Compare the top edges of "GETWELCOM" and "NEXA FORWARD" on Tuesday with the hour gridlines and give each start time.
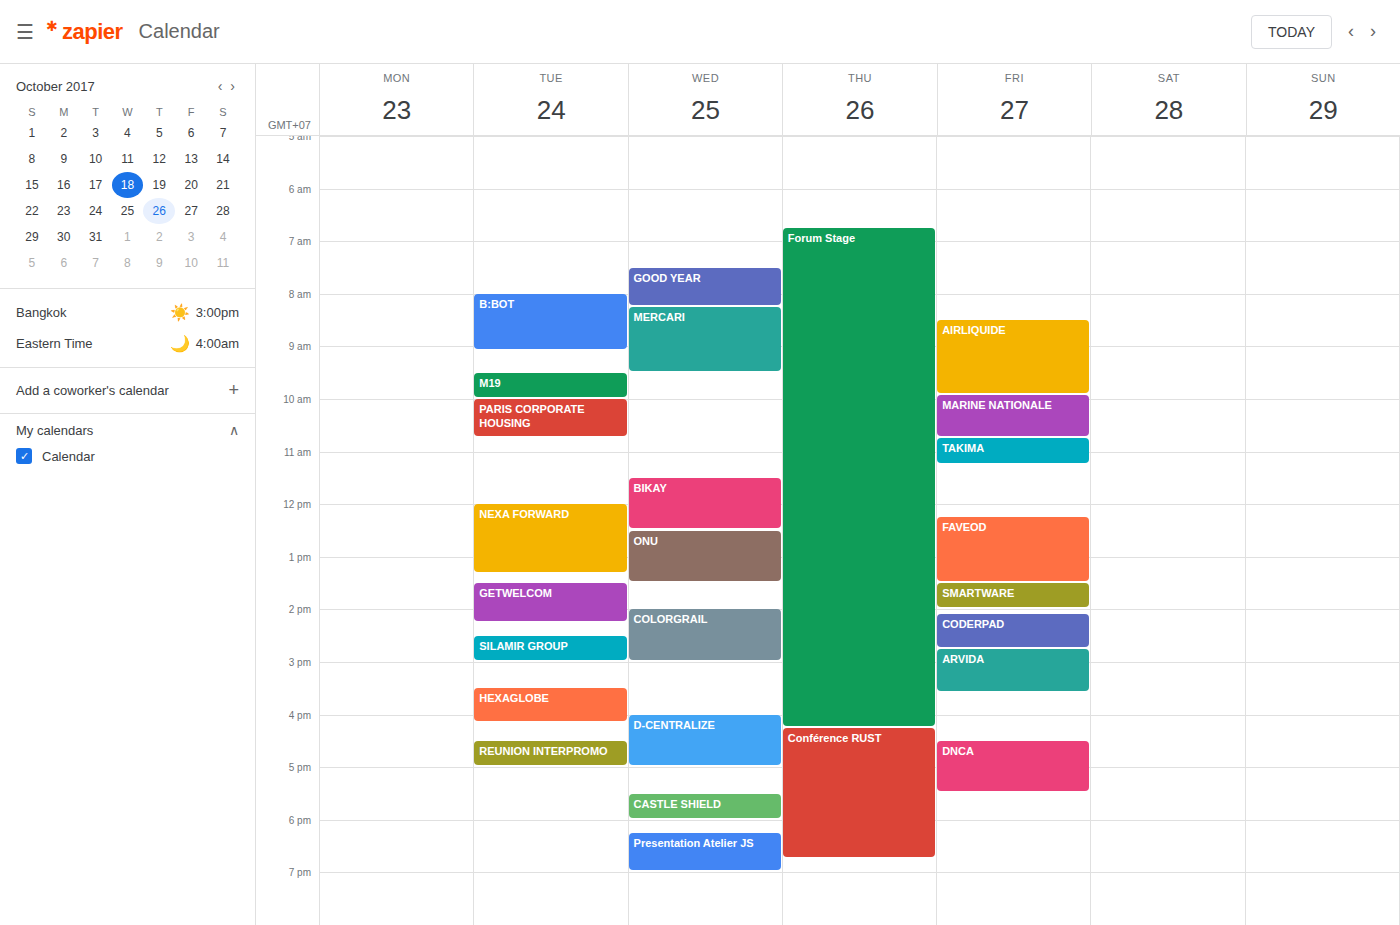
"GETWELCOM": 1:30 PM, halfway between the 1 PM and 2 PM lines. "NEXA FORWARD": 12:00 PM, exactly on the 12 PM line.